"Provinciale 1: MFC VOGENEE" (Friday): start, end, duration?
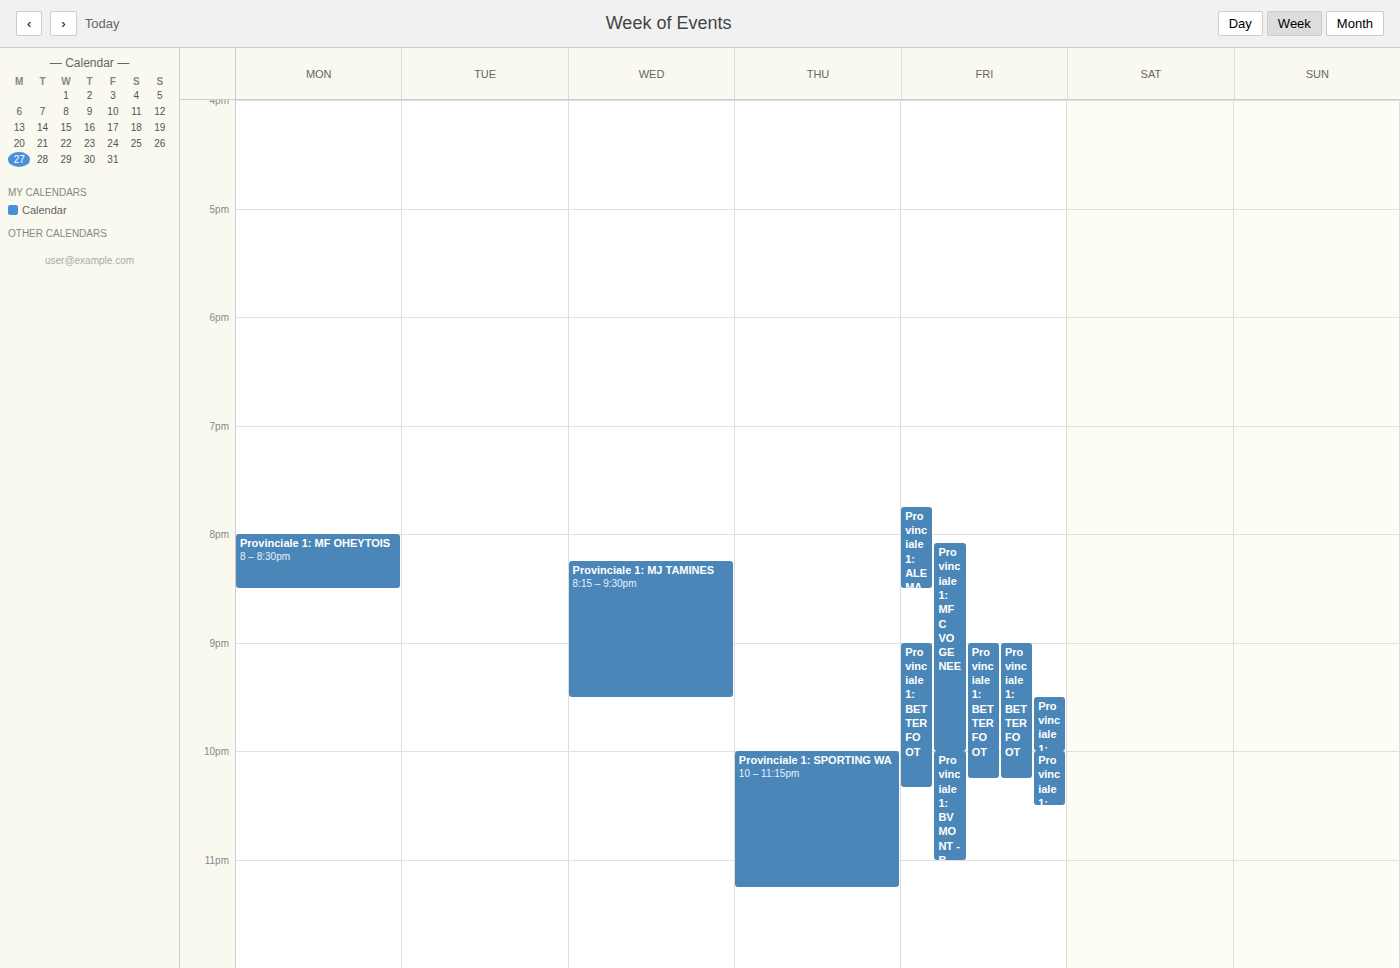
8:05 PM to 10:00 PM, 1 hour 55 minutes